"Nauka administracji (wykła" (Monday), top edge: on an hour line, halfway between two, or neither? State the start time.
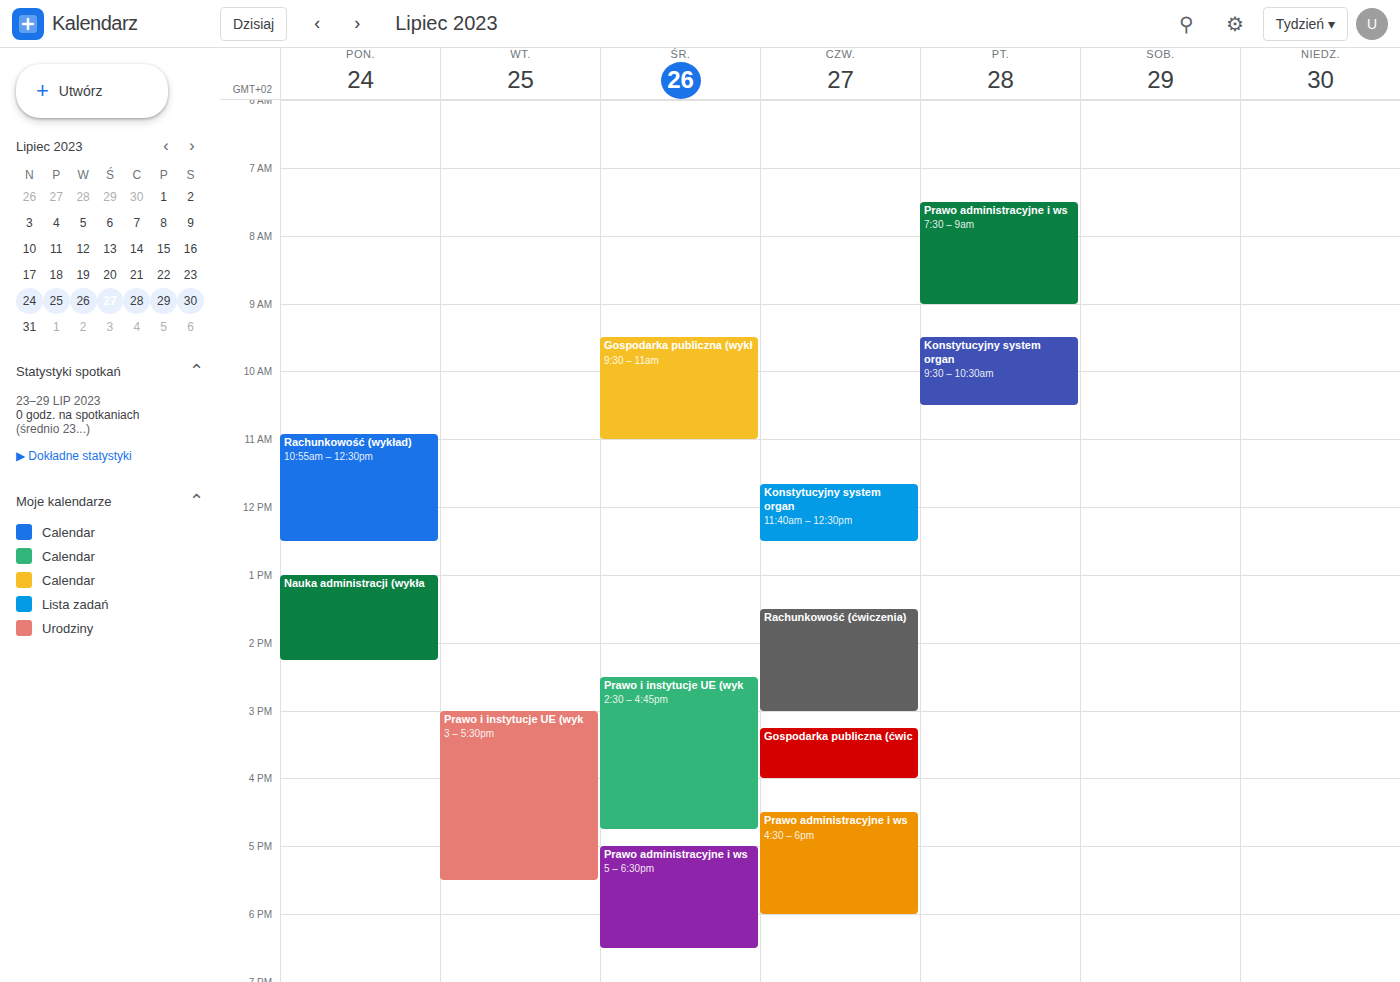
1:00 PM -- exactly on the 1 PM line.